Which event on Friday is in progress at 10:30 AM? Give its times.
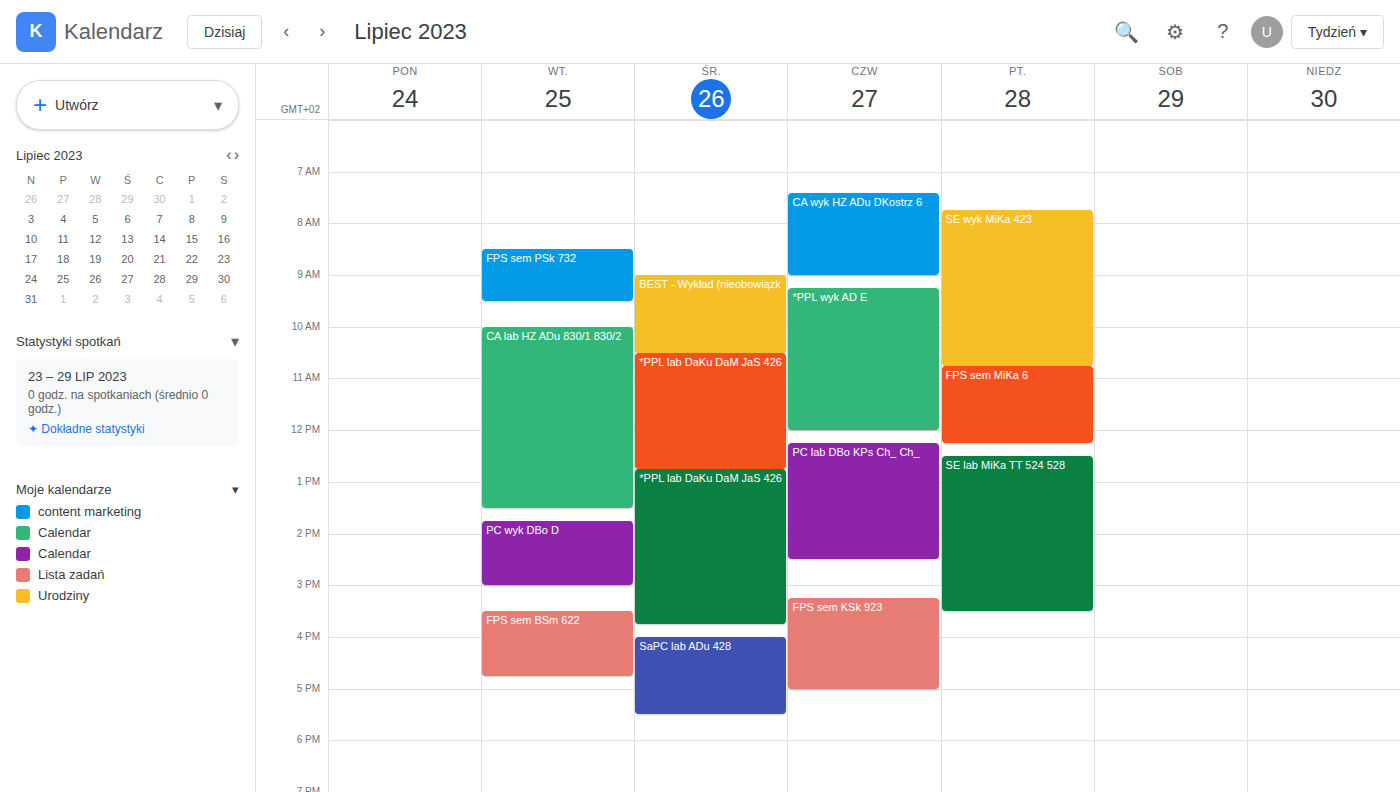
"SE wyk MiKa 423", 7:45 AM to 10:45 AM